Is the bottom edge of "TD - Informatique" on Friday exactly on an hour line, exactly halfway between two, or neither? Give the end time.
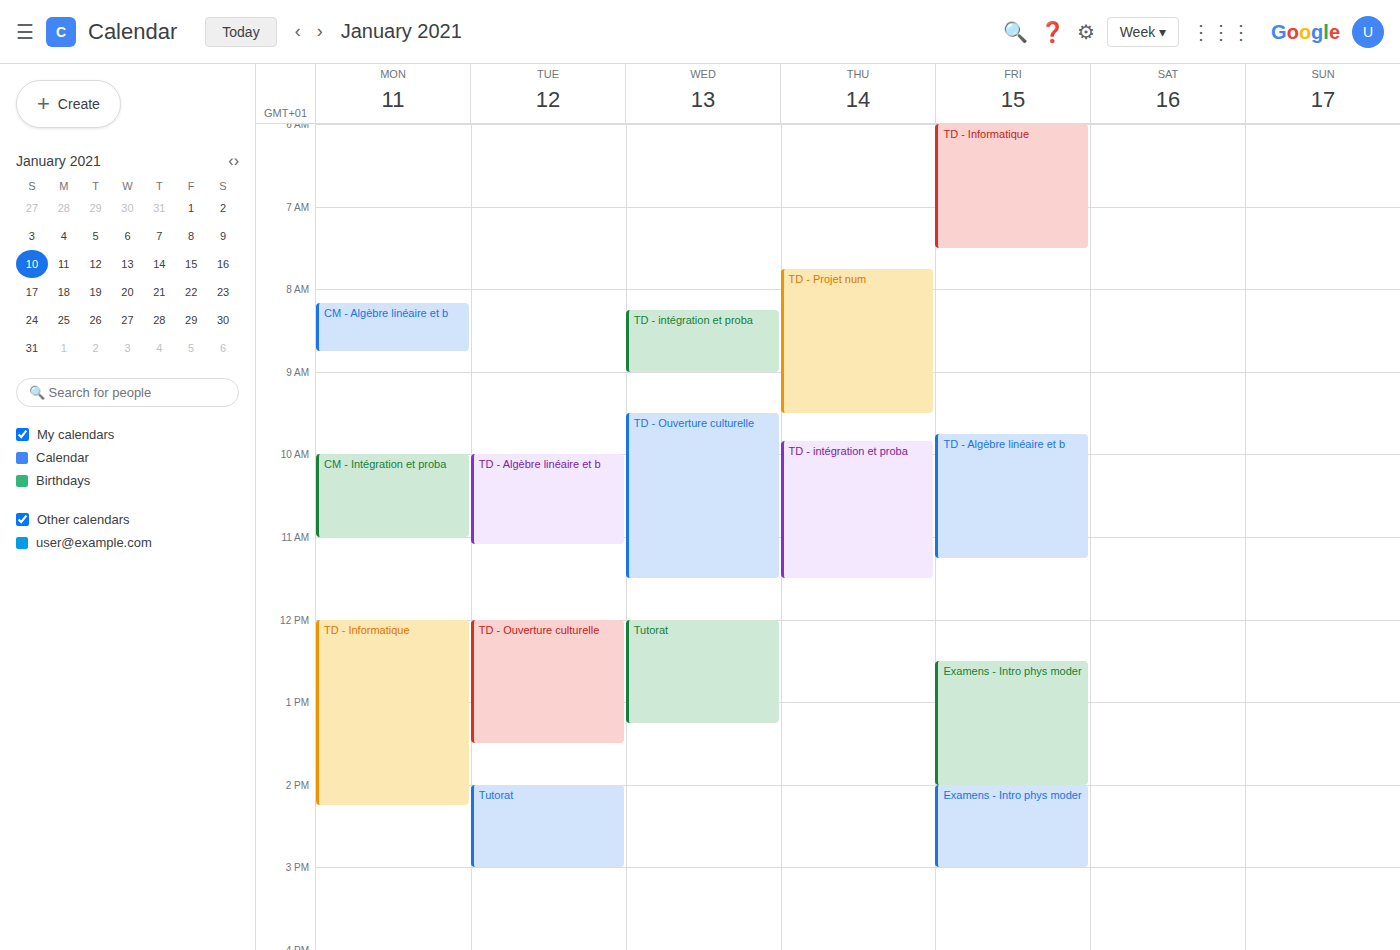
7:30 AM -- halfway between the 7 AM and 8 AM lines.